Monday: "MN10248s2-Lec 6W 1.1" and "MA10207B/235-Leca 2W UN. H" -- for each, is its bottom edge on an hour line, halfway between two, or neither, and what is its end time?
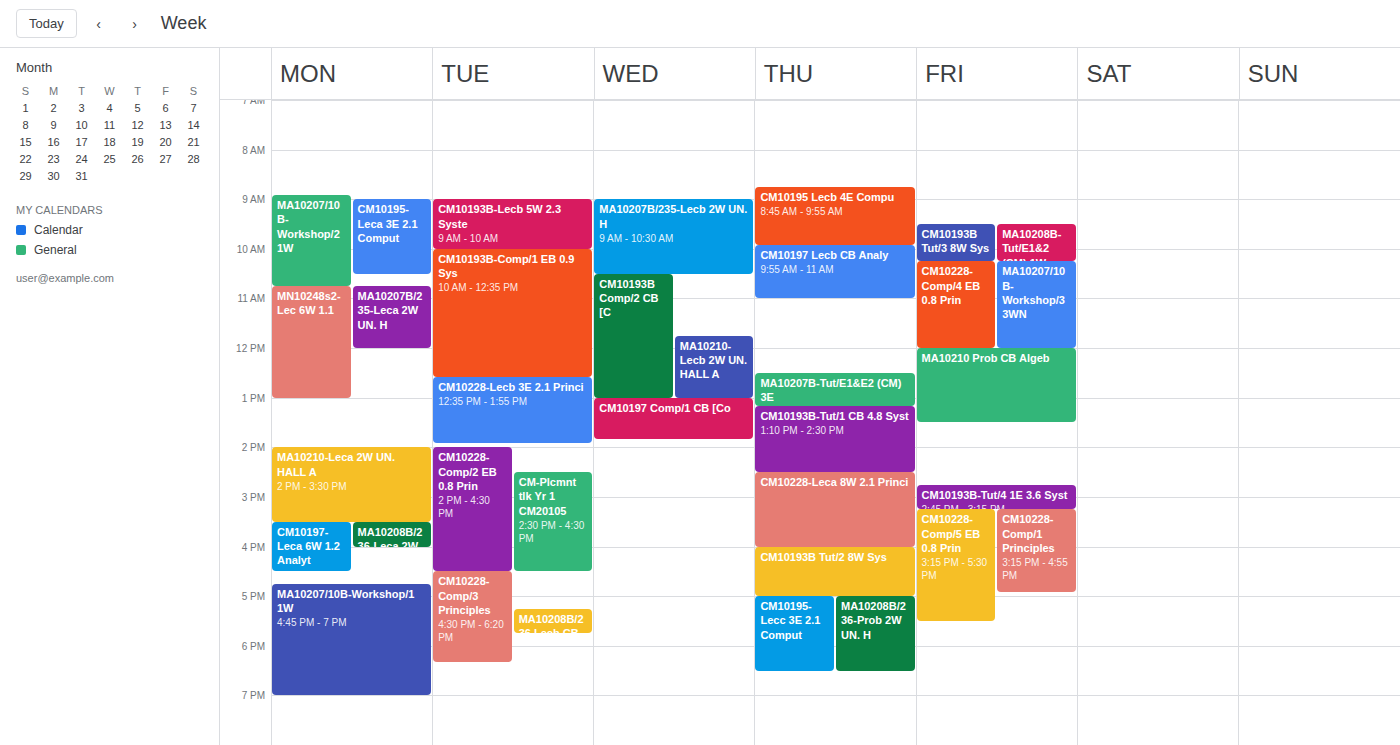
"MN10248s2-Lec 6W 1.1": 1:00 PM, exactly on the 1 PM line. "MA10207B/235-Leca 2W UN. H": 12:00 PM, exactly on the 12 PM line.